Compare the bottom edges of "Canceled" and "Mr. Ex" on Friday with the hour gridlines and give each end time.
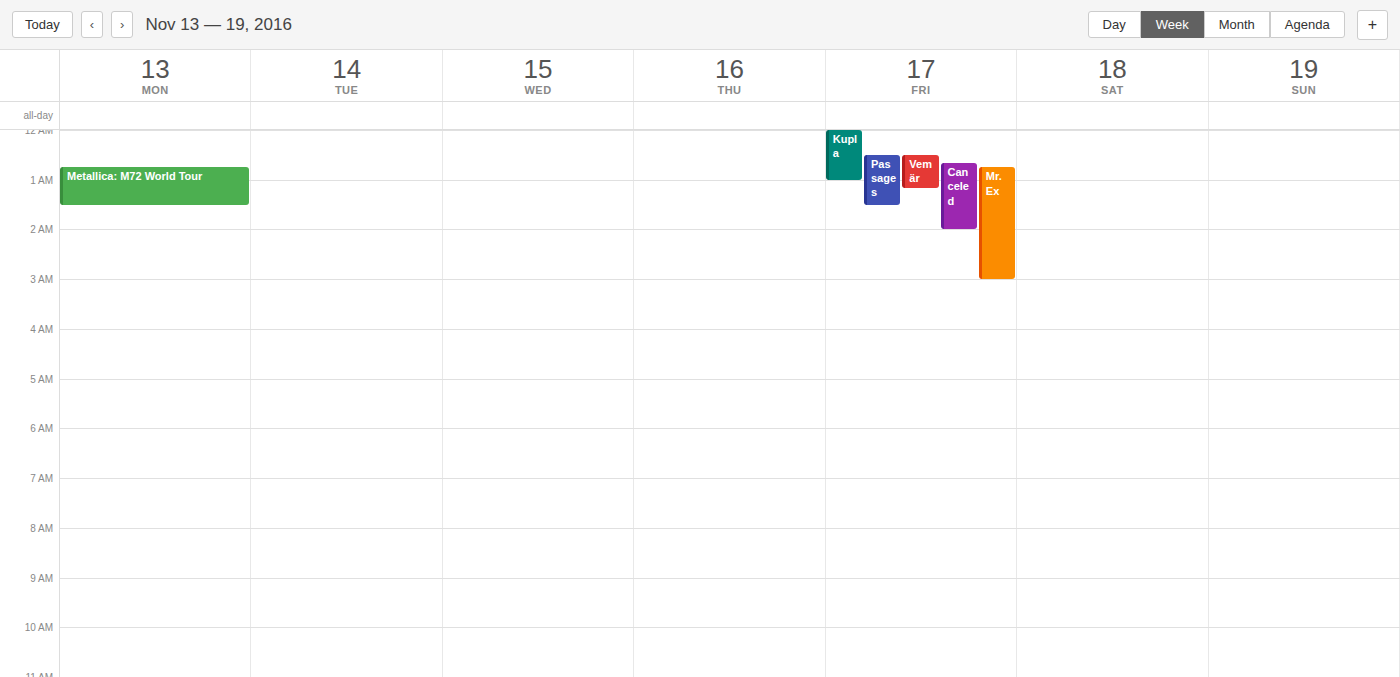
"Canceled": 2:00 AM, exactly on the 2 AM line. "Mr. Ex": 3:00 AM, exactly on the 3 AM line.